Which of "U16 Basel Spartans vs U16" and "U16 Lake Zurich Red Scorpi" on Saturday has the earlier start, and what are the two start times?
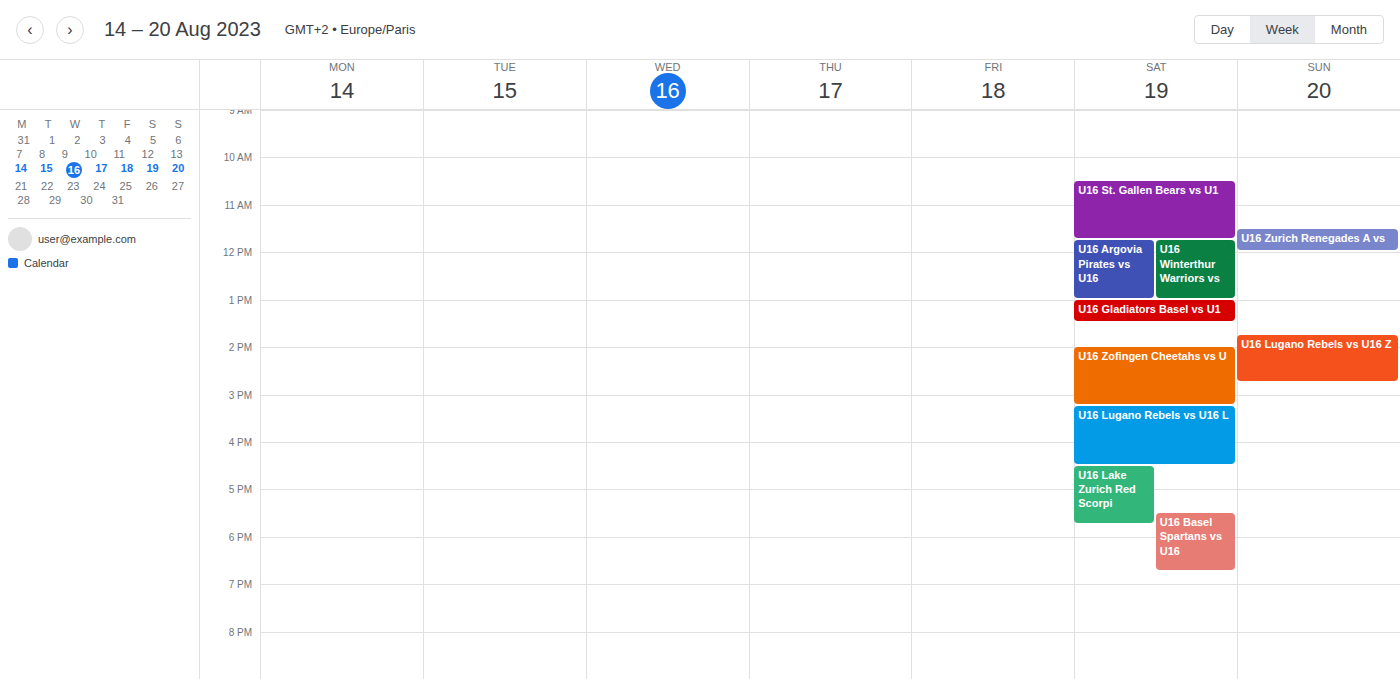
"U16 Lake Zurich Red Scorpi" 4:30 PM; "U16 Basel Spartans vs U16" 5:30 PM.